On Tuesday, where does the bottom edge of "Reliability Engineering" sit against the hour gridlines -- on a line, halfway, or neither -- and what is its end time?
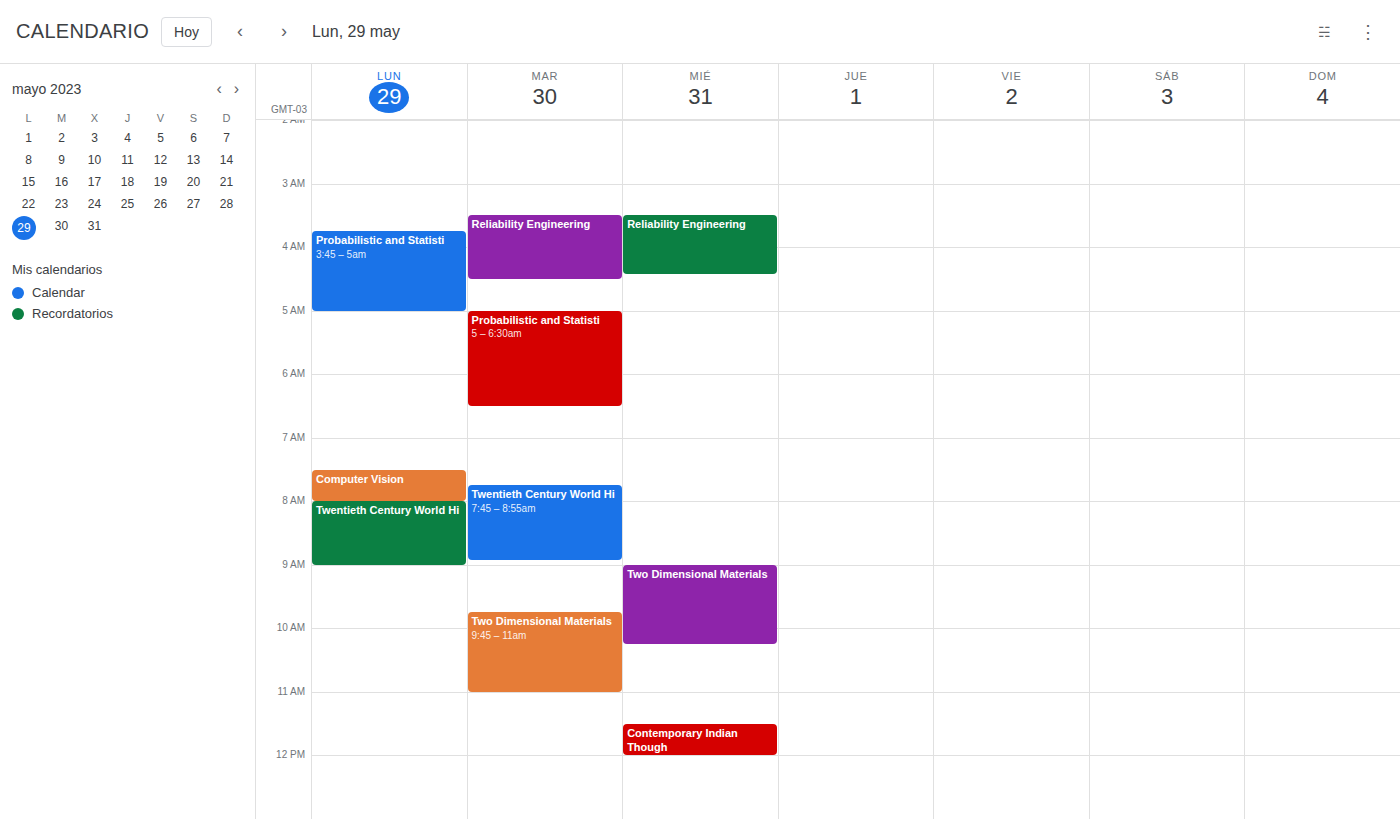
04:30 -- halfway between the 04:00 and 05:00 lines.